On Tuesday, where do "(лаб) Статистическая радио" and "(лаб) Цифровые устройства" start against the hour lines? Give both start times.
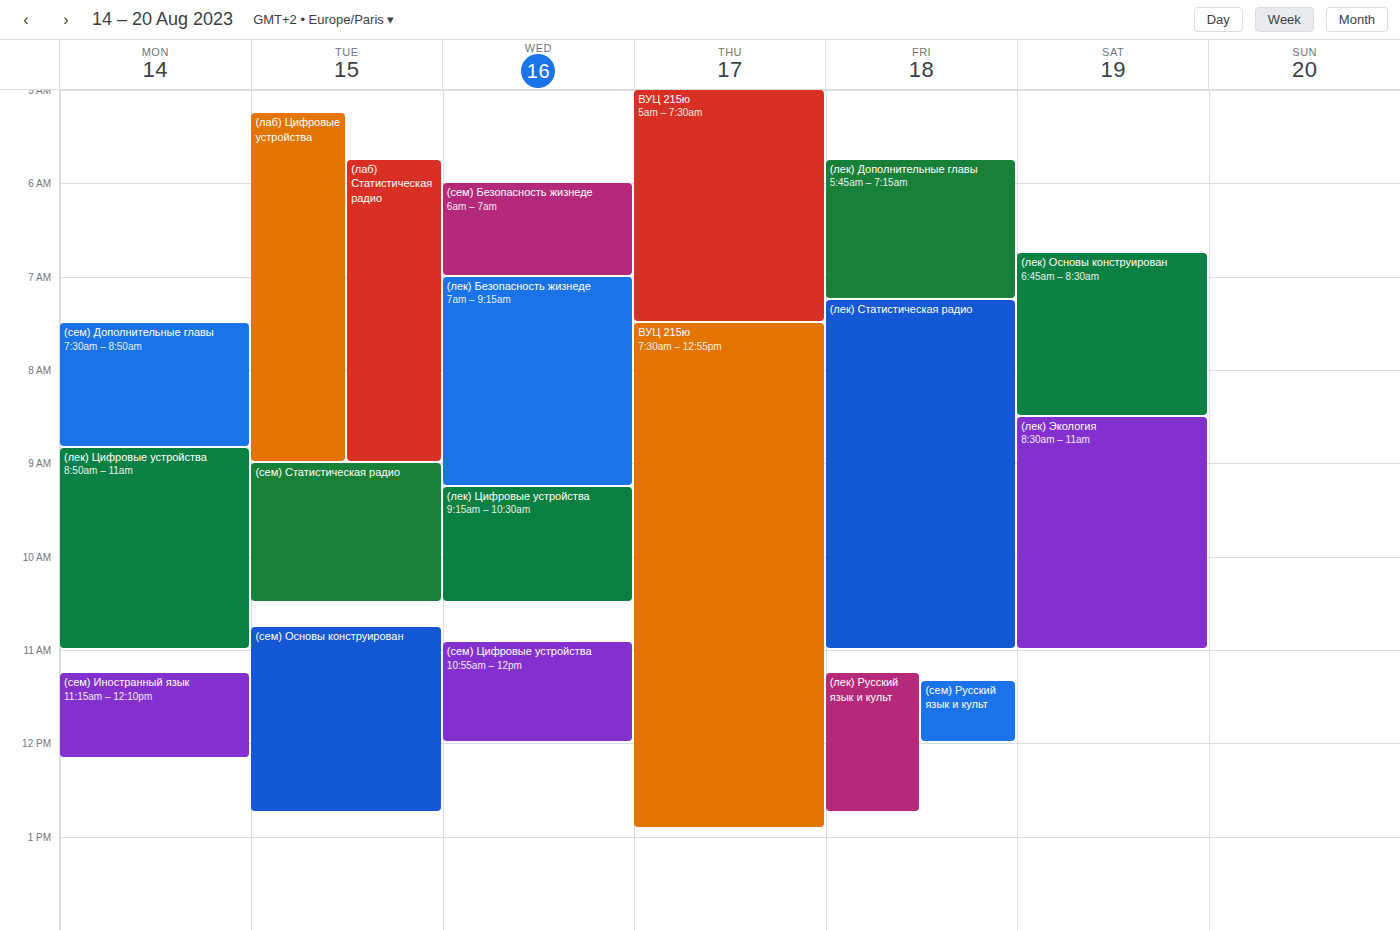
"(лаб) Статистическая радио": 5:45 AM, neither: three quarters of the way from the 5 AM line to the 6 AM line. "(лаб) Цифровые устройства": 5:15 AM, neither: a quarter of the way from the 5 AM line to the 6 AM line.